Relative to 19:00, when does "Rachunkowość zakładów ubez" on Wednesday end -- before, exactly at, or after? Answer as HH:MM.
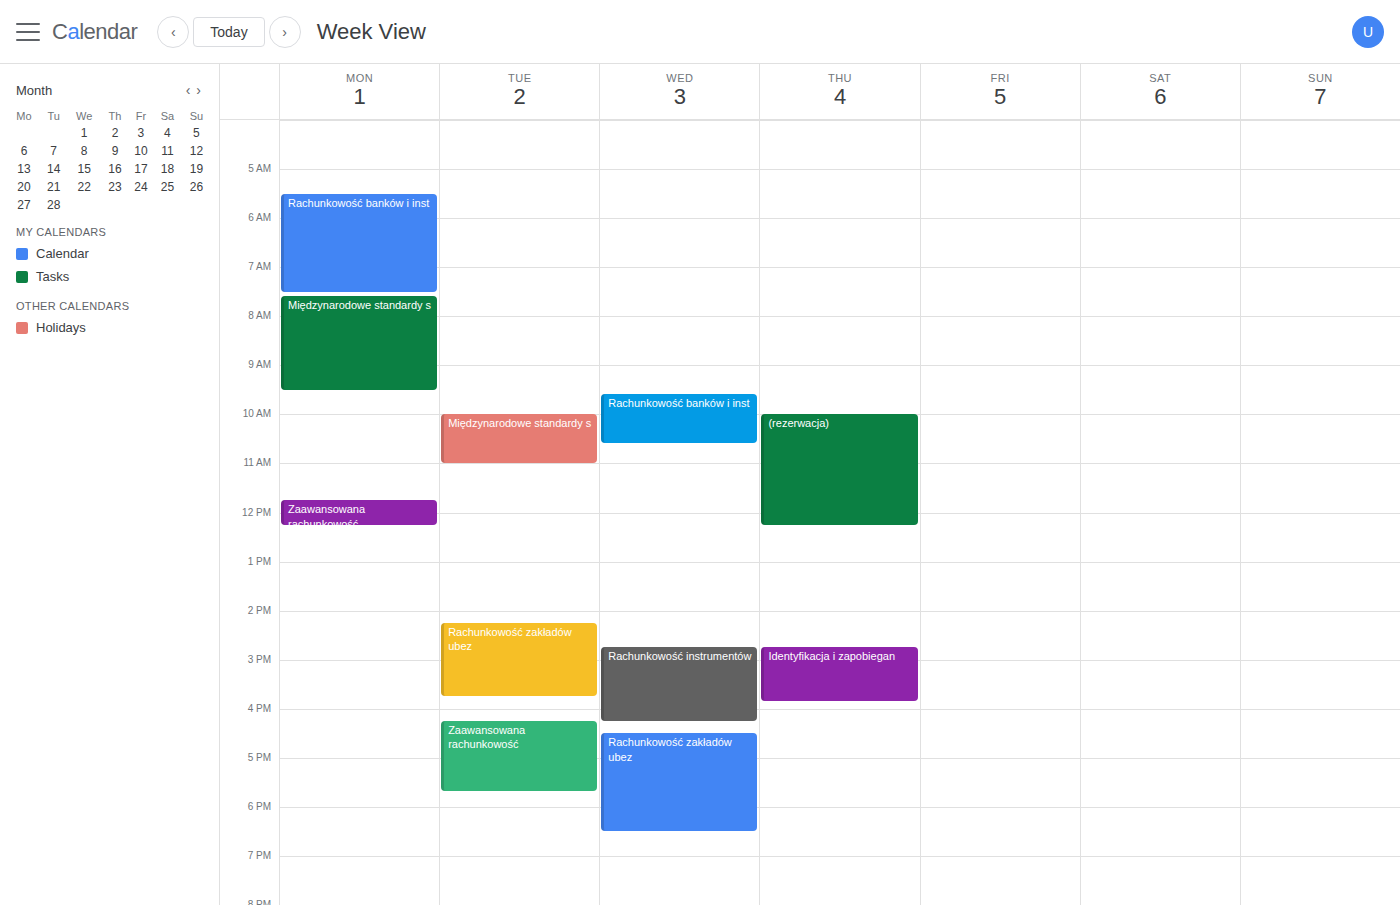
18:30 -- before 19:00, 30 minutes above the 19:00 line.